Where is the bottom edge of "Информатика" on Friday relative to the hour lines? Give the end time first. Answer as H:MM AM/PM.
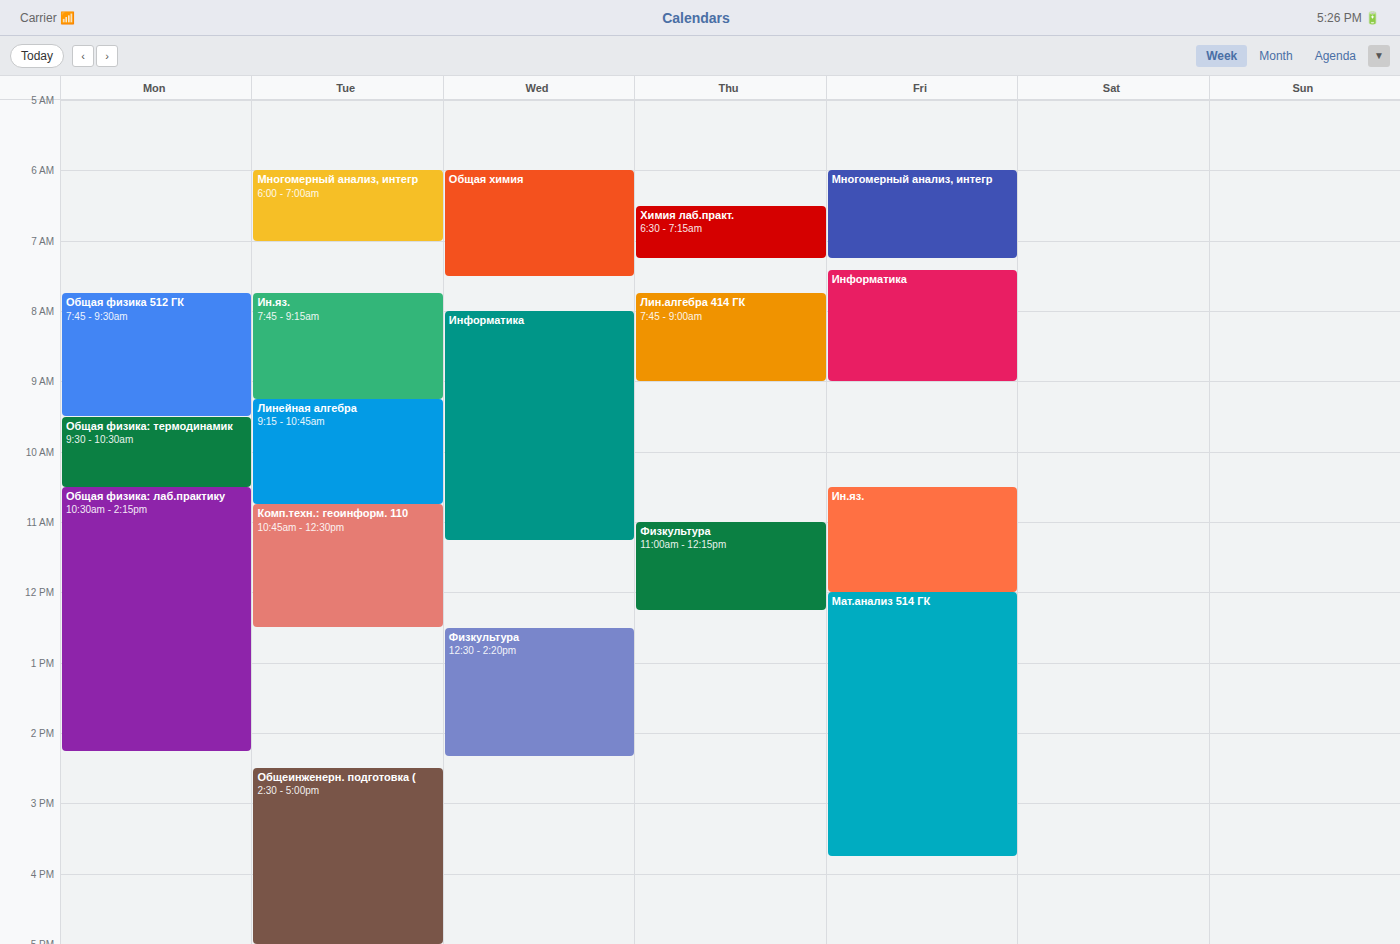
9:00 AM -- exactly on the 9 AM line.